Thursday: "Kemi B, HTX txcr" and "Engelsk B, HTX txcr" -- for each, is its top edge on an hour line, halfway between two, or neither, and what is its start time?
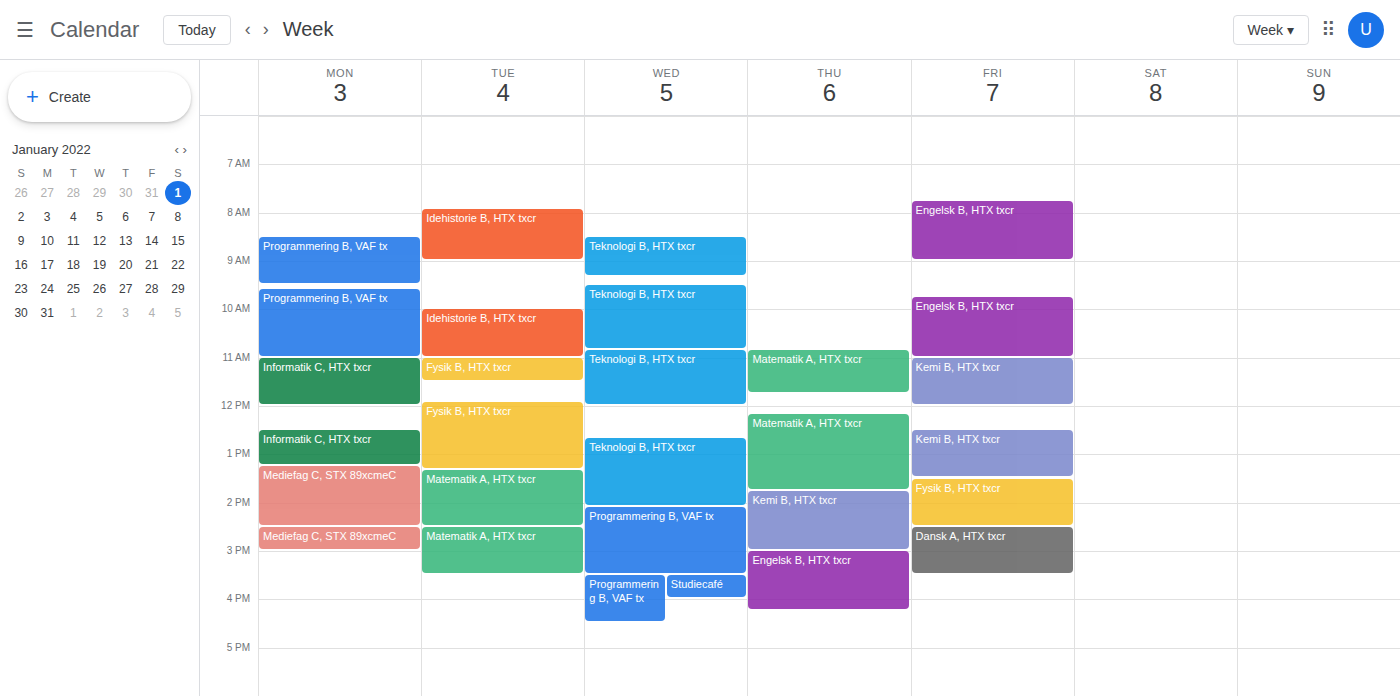
"Kemi B, HTX txcr": 1:45 PM, neither: three quarters of the way from the 1 PM line to the 2 PM line. "Engelsk B, HTX txcr": 3:00 PM, exactly on the 3 PM line.